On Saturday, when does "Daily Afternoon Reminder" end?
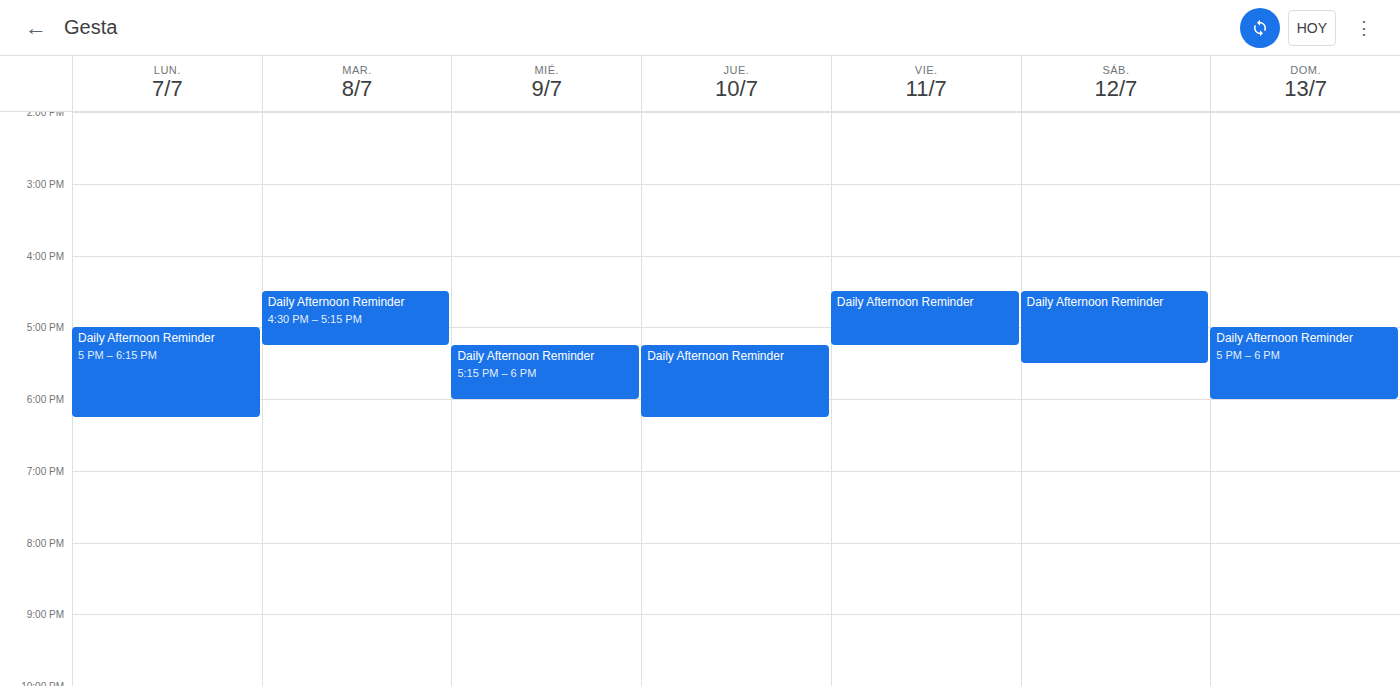
5:30 PM